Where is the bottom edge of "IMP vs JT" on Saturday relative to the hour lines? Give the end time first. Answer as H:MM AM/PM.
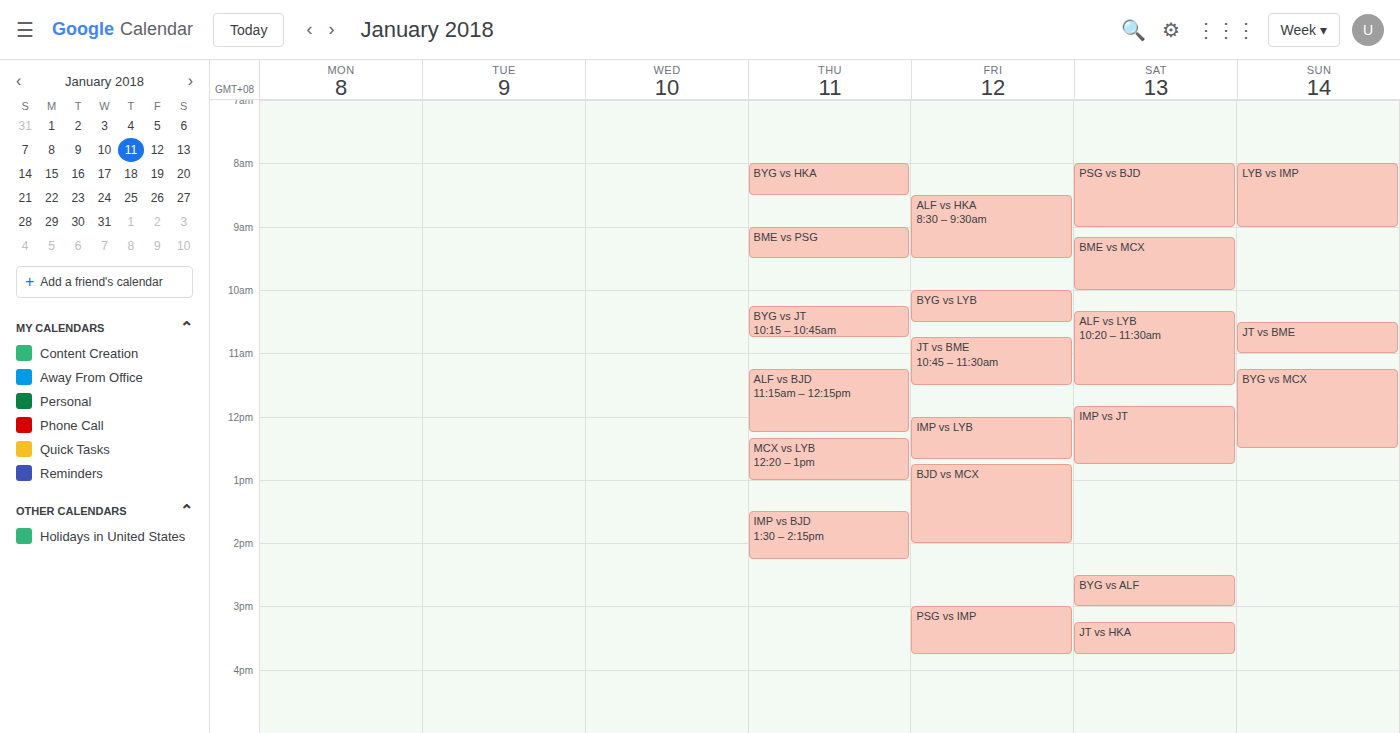
12:45 PM -- neither: three quarters of the way from the 12 PM line to the 1 PM line.